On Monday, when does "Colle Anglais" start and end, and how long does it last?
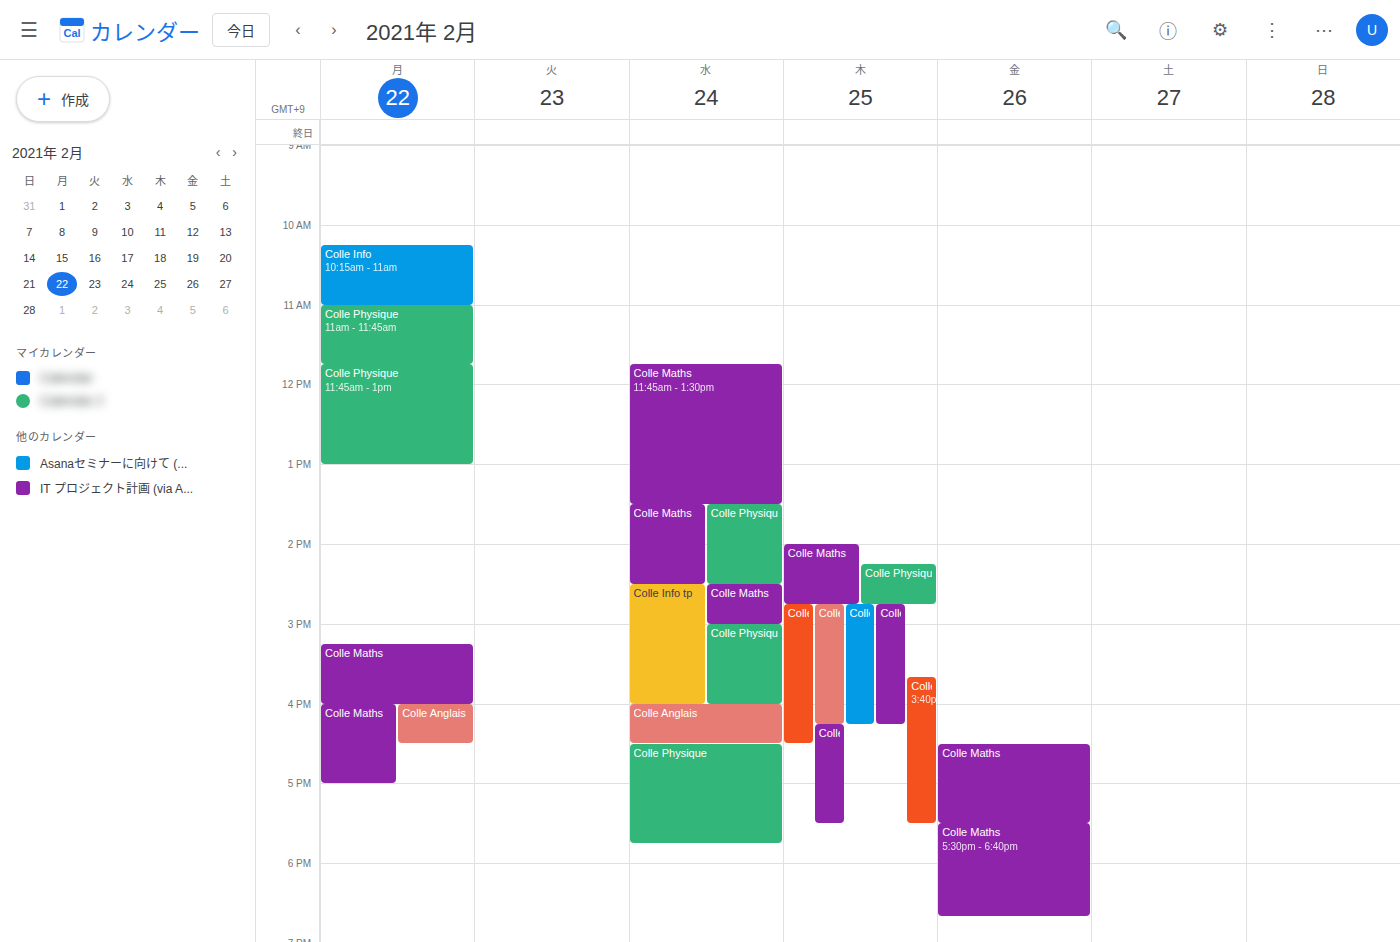
4:00 PM to 4:30 PM, 30 minutes